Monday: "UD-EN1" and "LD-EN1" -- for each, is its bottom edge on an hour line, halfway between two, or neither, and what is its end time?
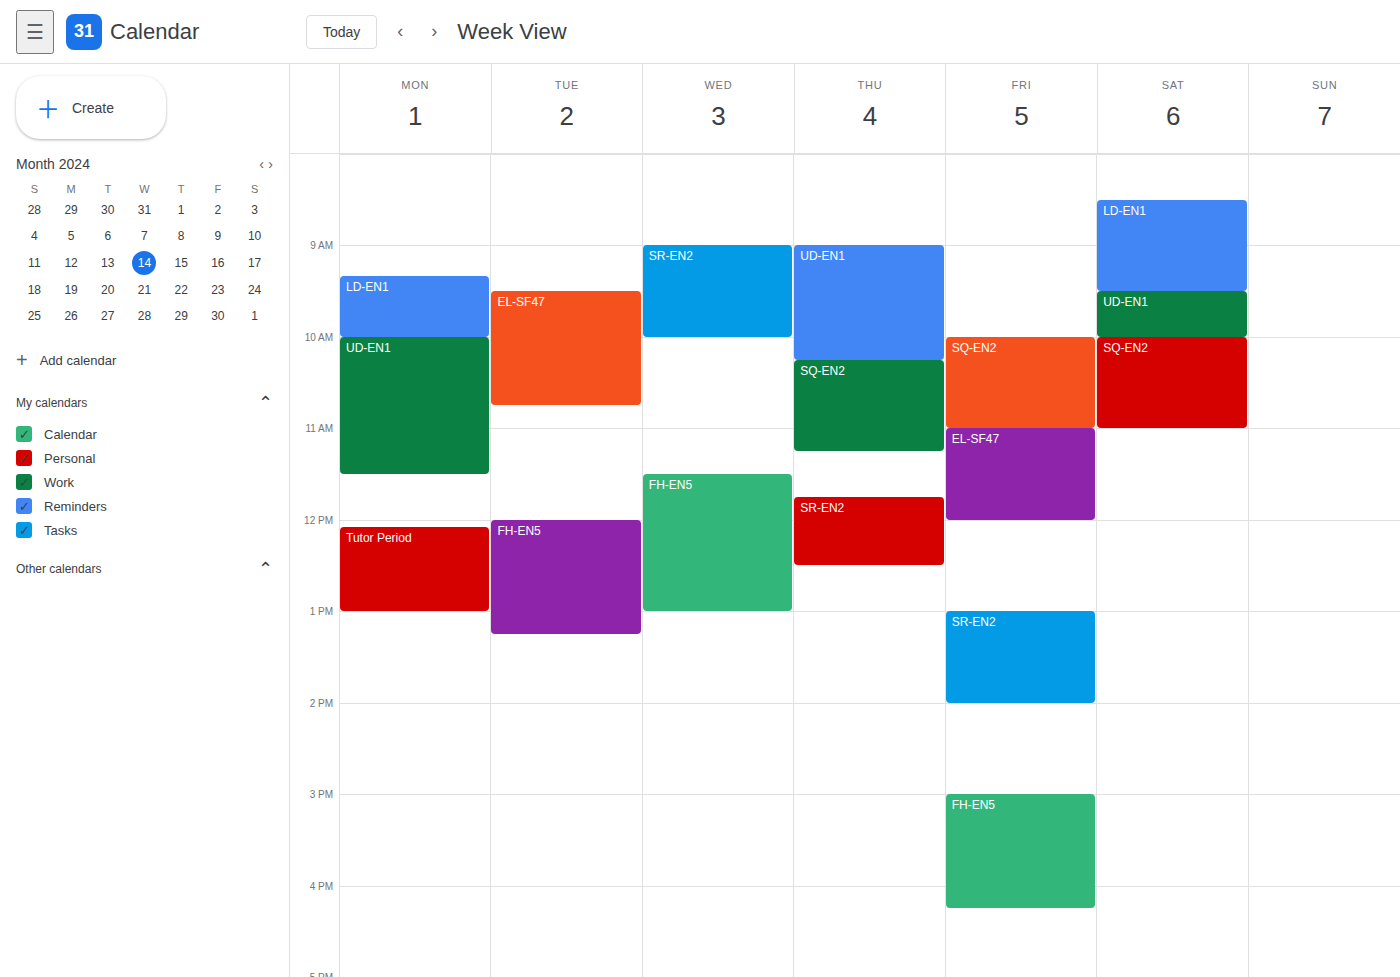
"UD-EN1": 11:30 AM, halfway between the 11 AM and 12 PM lines. "LD-EN1": 10:00 AM, exactly on the 10 AM line.